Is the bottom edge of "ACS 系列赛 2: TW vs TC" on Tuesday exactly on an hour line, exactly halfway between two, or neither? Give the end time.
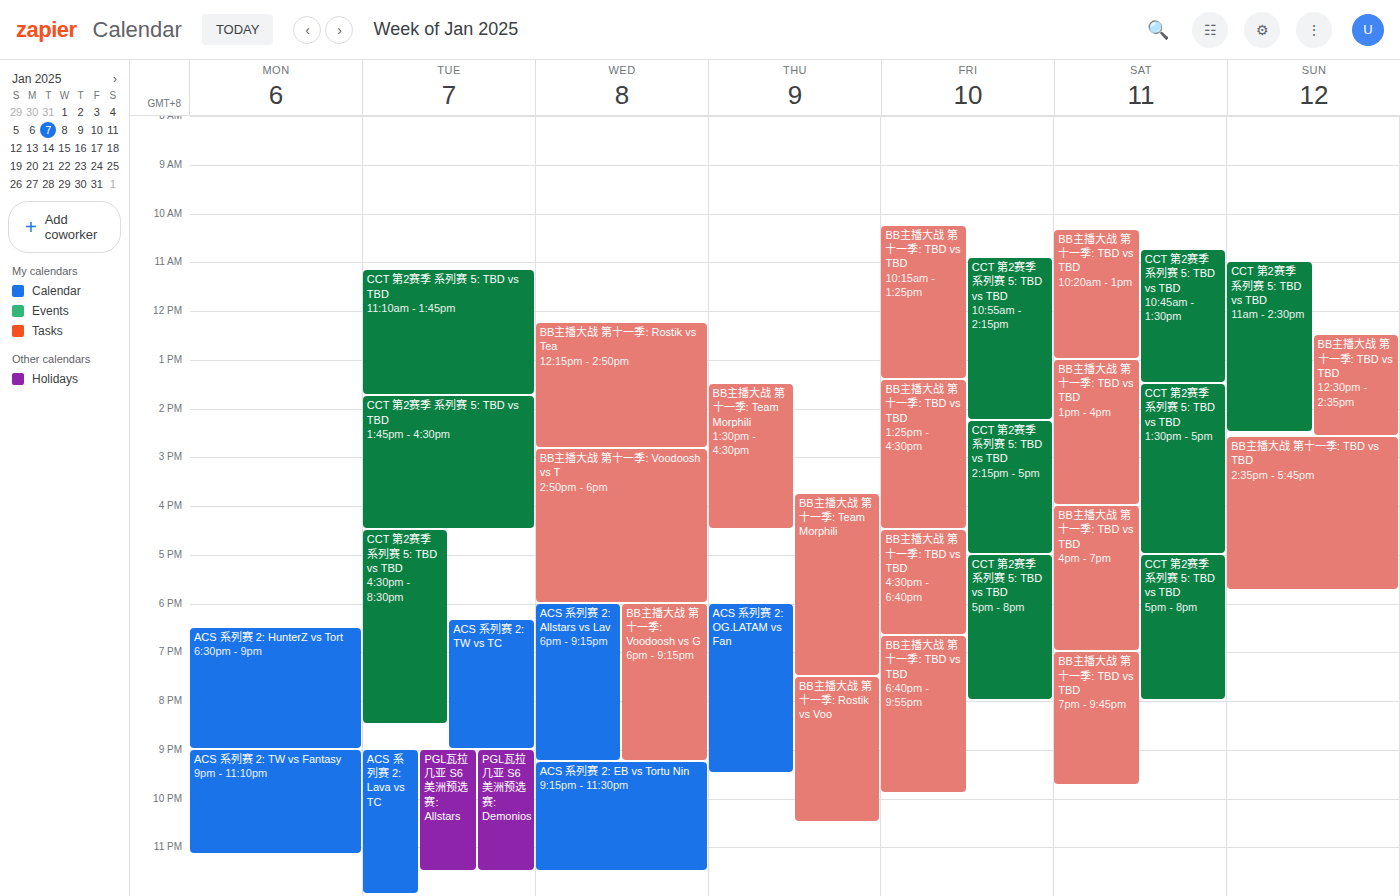
9:00 PM -- exactly on the 9 PM line.